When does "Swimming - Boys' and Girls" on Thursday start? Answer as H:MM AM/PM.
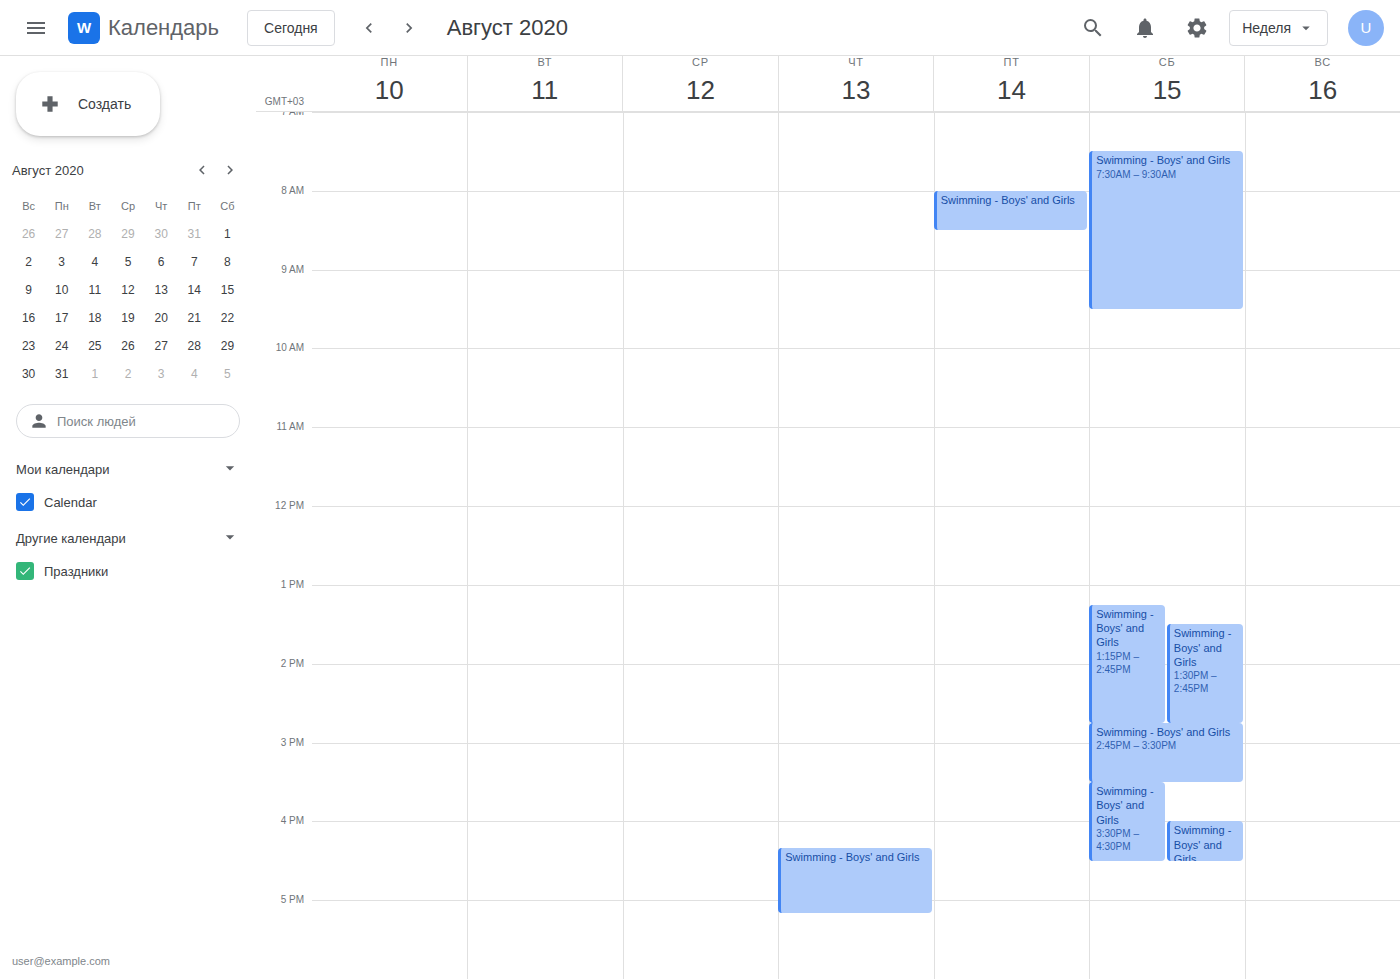
4:20 PM